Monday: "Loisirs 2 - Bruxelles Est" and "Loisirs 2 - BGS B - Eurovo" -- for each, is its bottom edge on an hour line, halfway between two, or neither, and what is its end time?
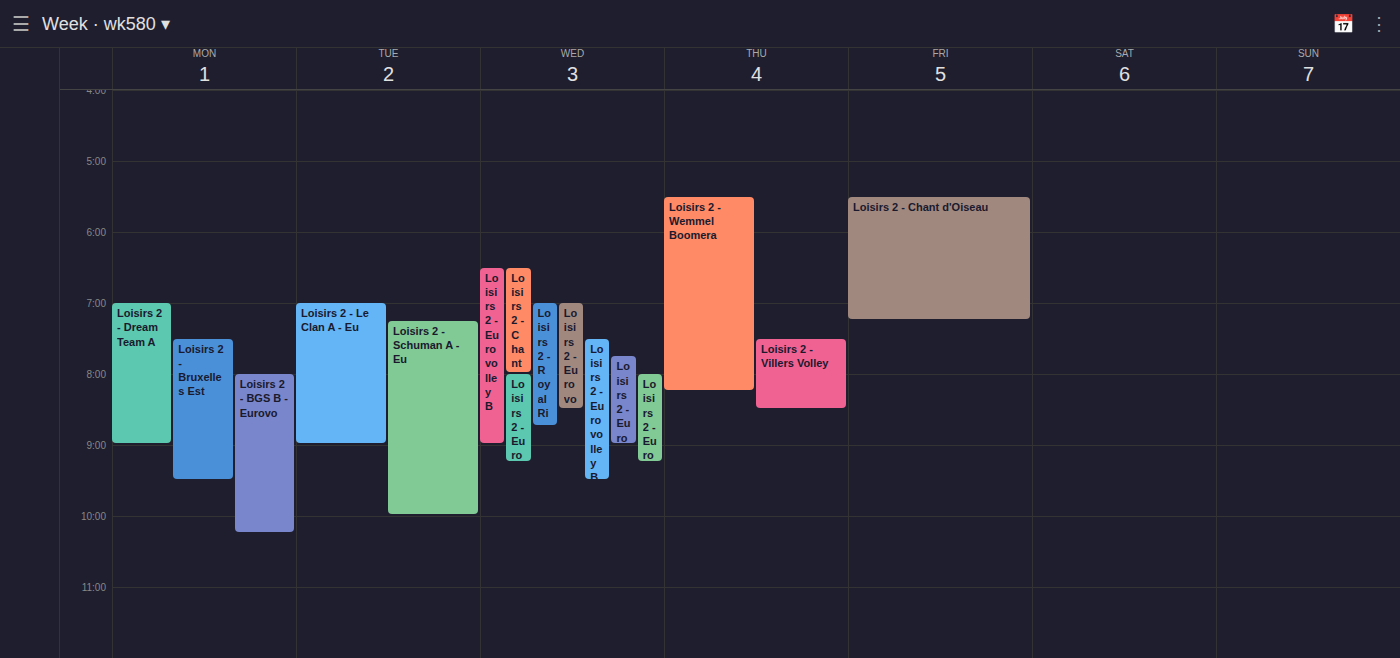
"Loisirs 2 - Bruxelles Est": 9:30 PM, halfway between the 9 PM and 10 PM lines. "Loisirs 2 - BGS B - Eurovo": 10:15 PM, neither: a quarter of the way from the 10 PM line to the 11 PM line.